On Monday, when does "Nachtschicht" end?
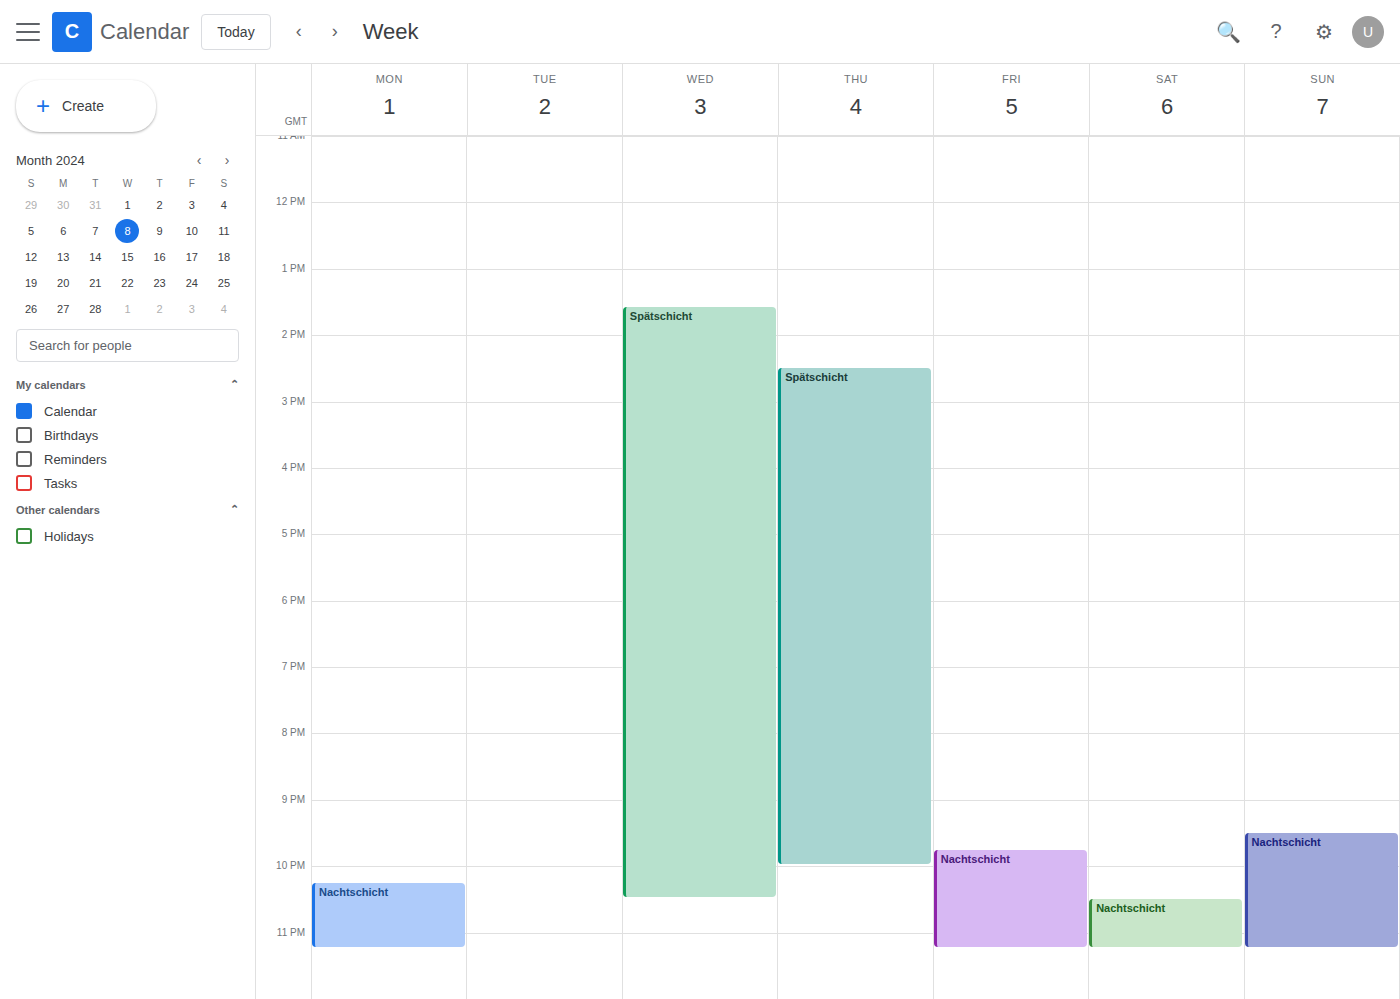
11:15 PM